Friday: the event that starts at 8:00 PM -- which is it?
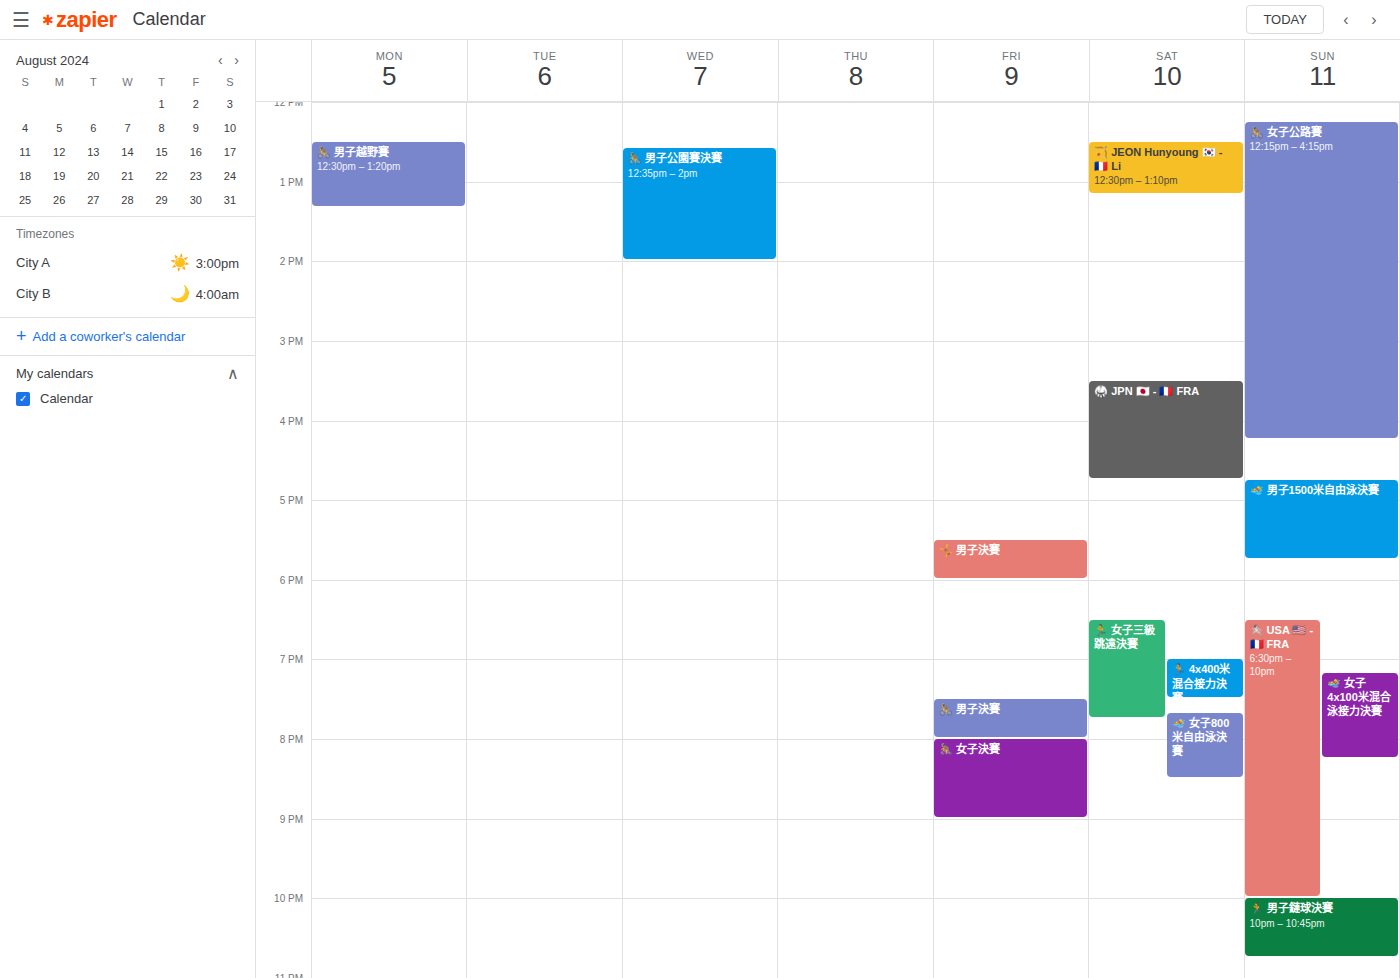
"🚴 女子決賽"